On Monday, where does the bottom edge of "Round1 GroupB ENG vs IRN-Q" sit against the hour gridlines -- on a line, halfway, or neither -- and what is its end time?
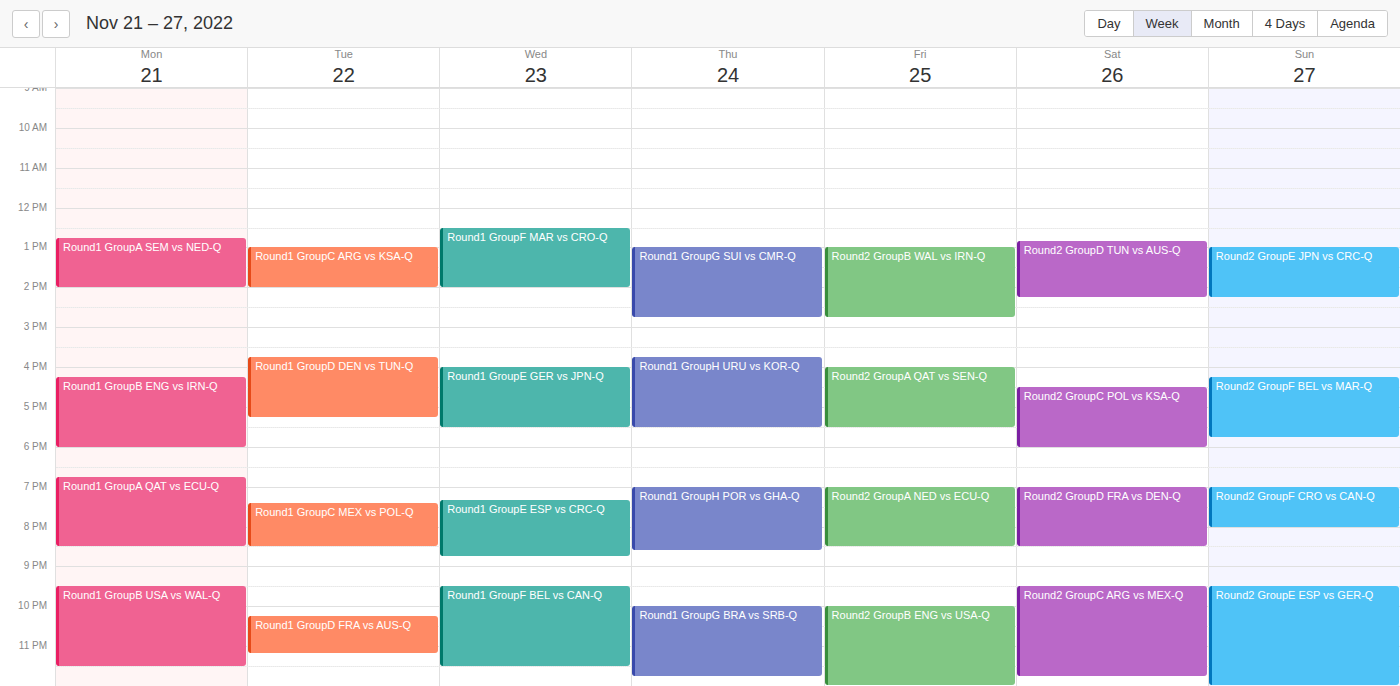
6:00 PM -- exactly on the 6 PM line.